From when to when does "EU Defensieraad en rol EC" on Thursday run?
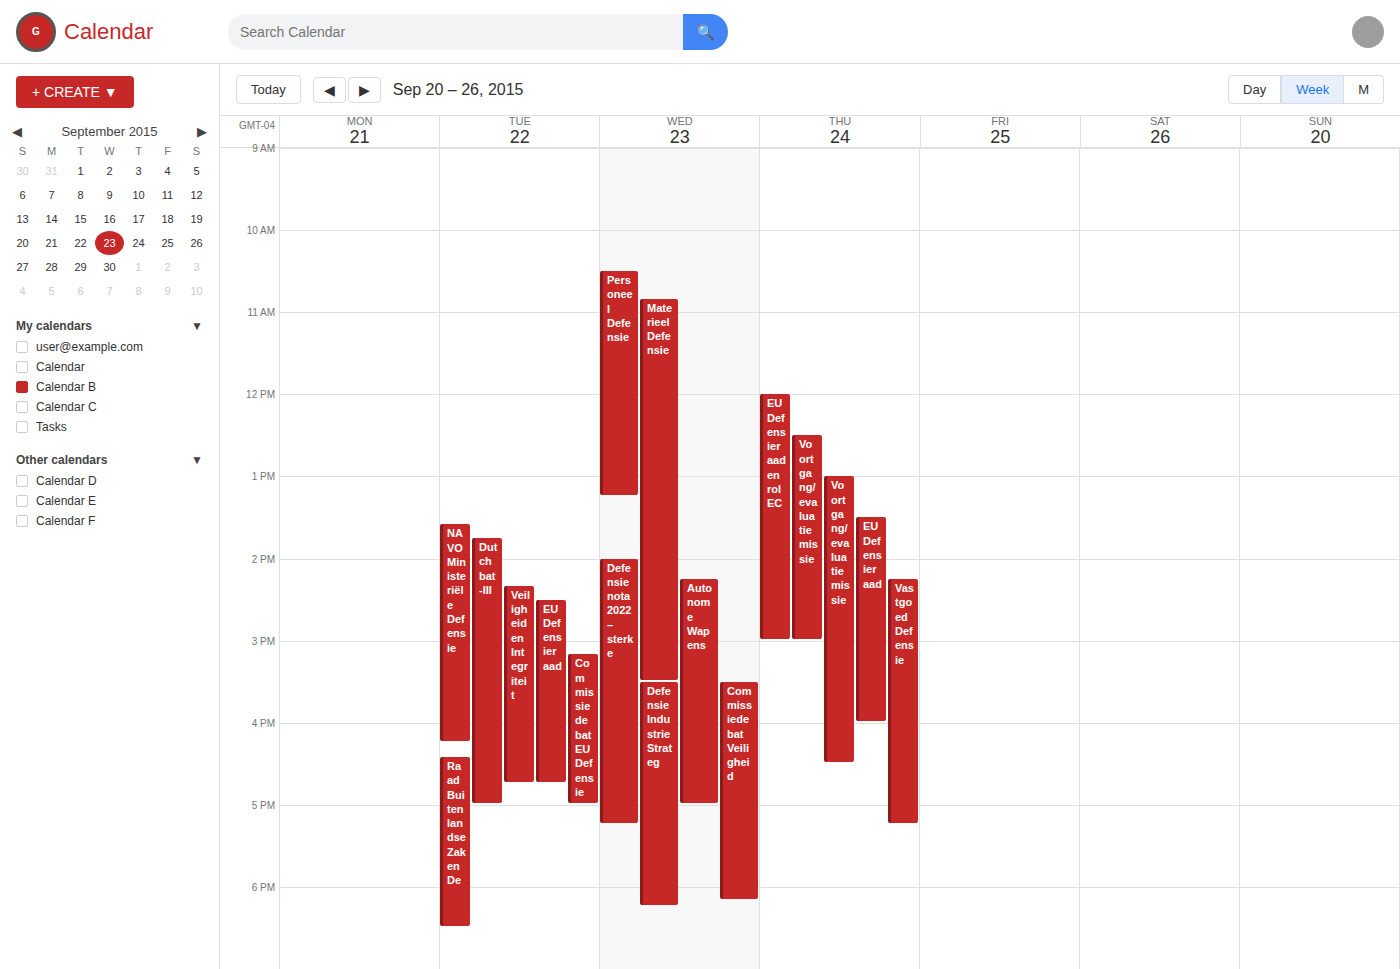
12:00 PM to 3:00 PM